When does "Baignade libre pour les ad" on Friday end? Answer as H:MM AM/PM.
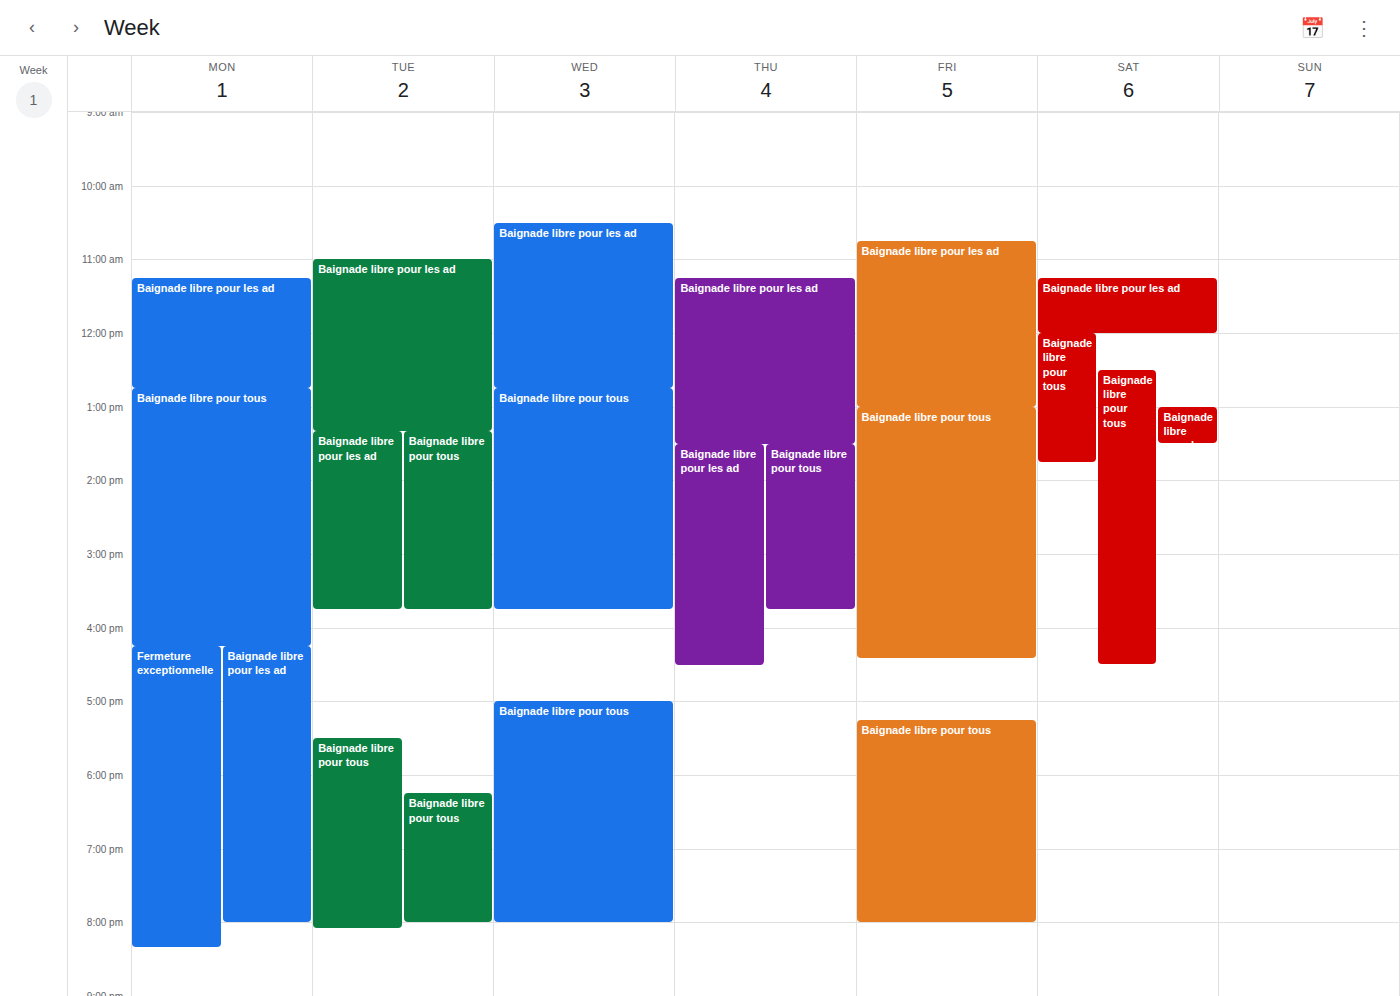
1:00 PM